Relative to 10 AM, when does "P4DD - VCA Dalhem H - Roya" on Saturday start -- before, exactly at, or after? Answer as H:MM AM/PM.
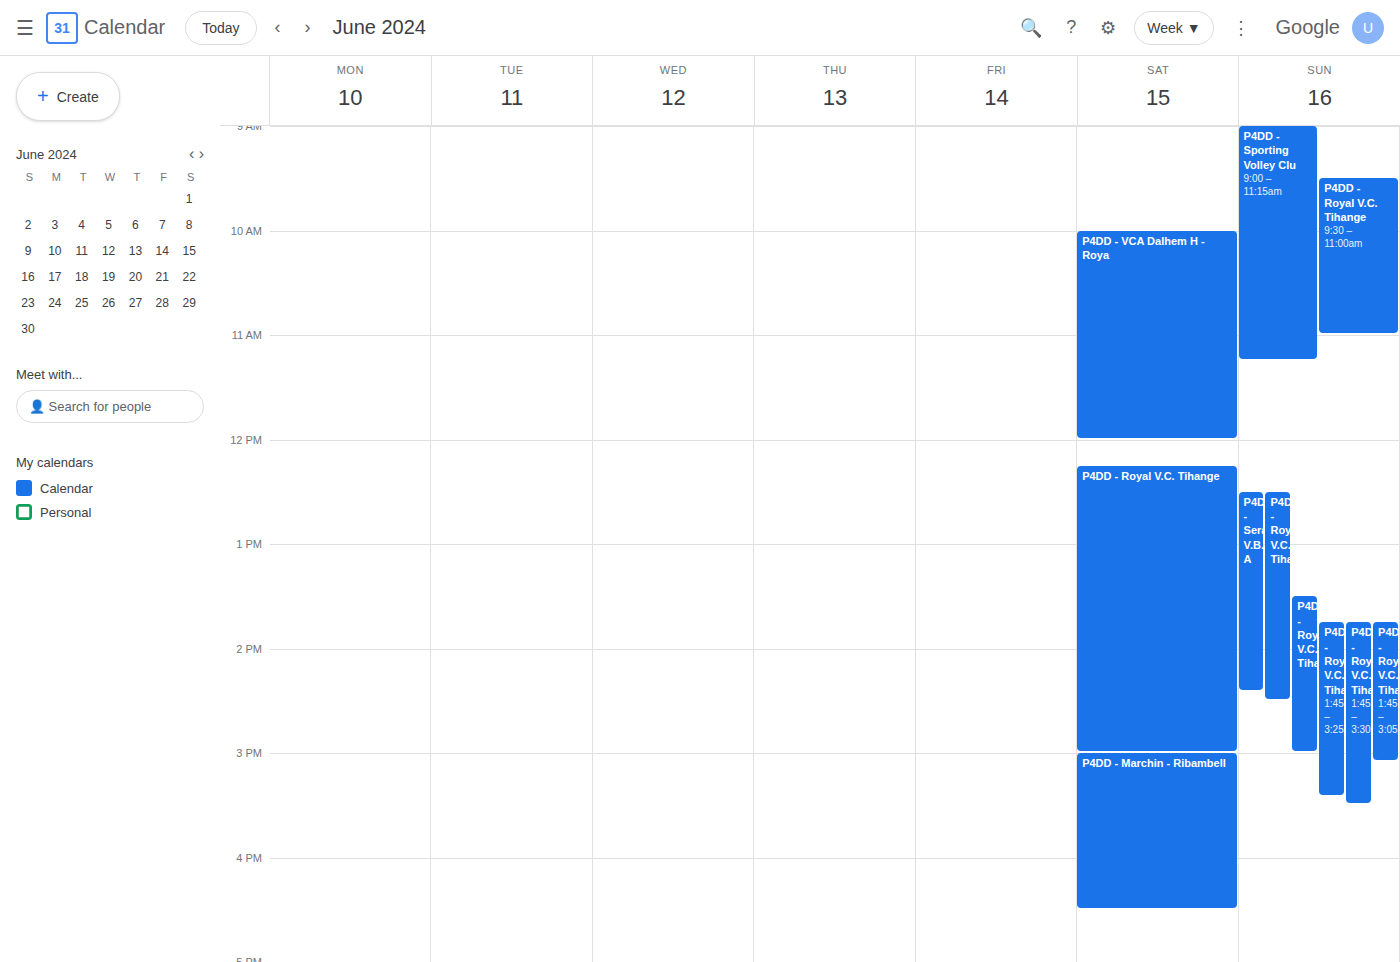
10:00 AM -- exactly at 10 AM, on the 10 AM line.